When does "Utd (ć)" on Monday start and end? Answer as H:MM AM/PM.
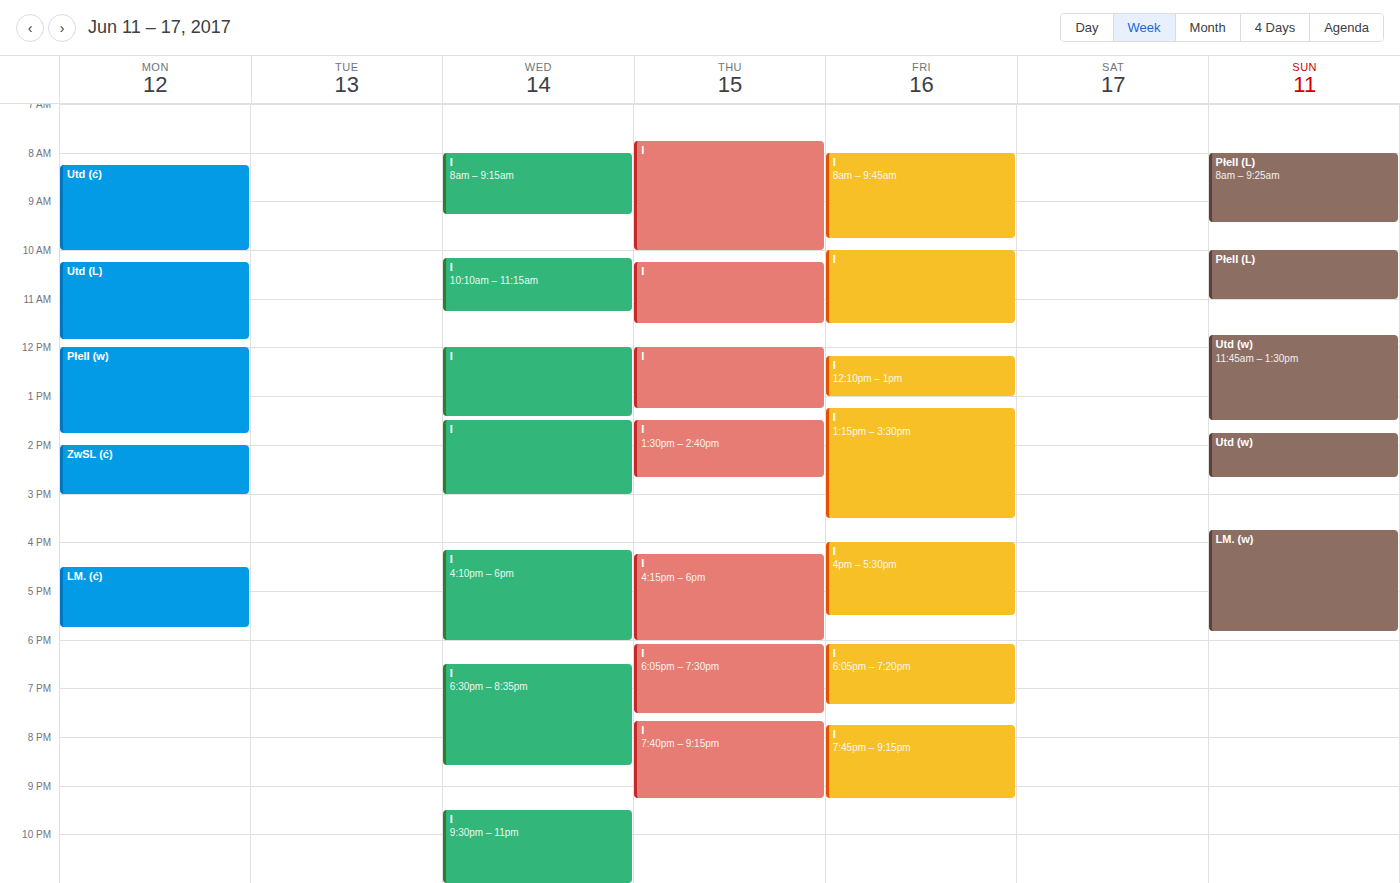
8:15 AM to 10:00 AM